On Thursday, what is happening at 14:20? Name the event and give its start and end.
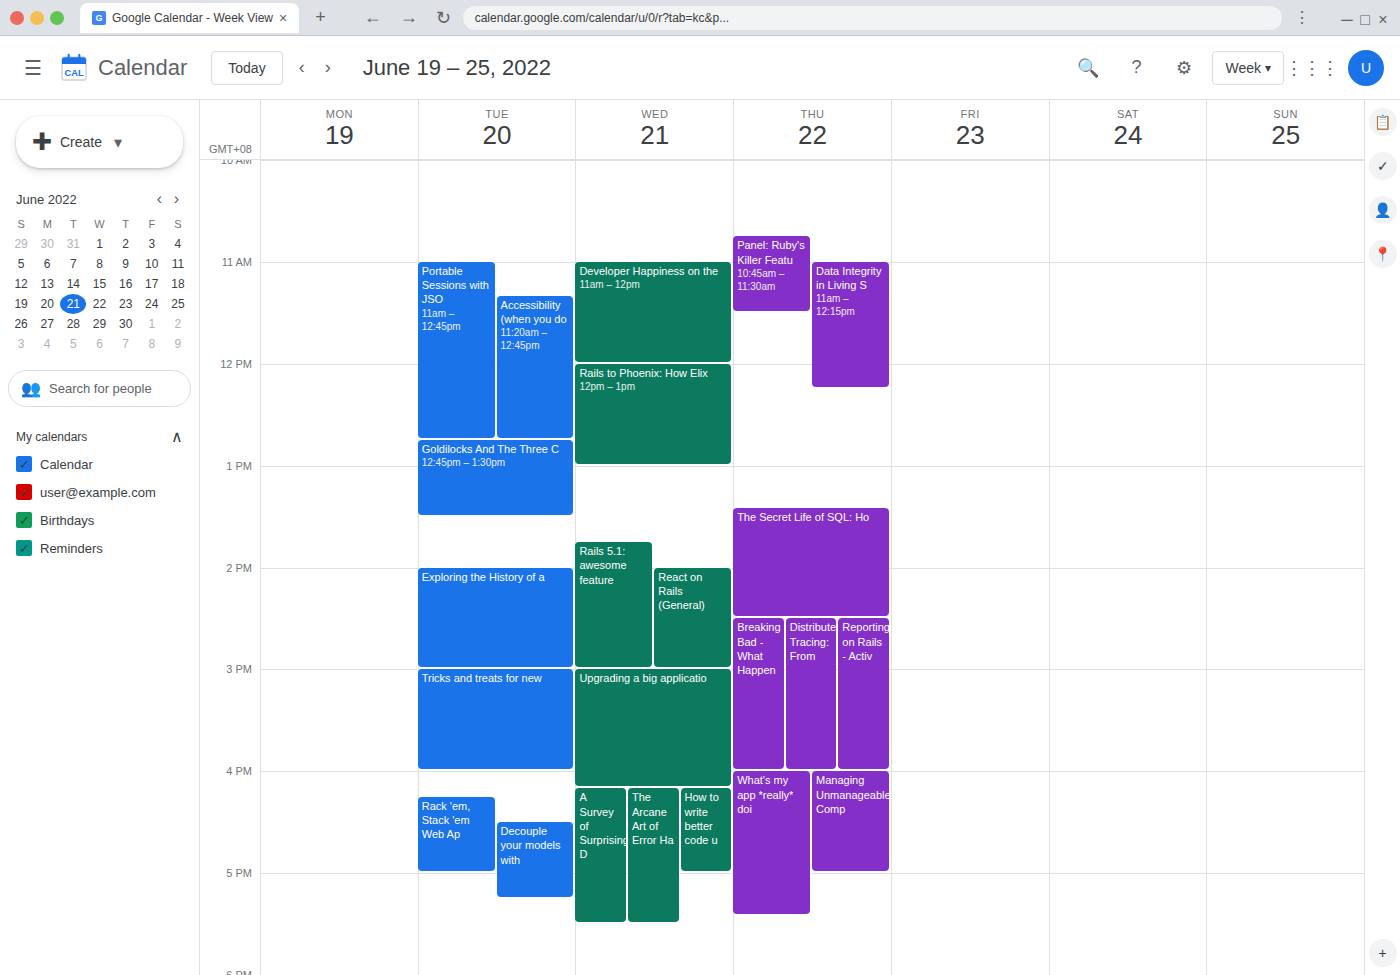
"The Secret Life of SQL: Ho", 13:25 to 14:30